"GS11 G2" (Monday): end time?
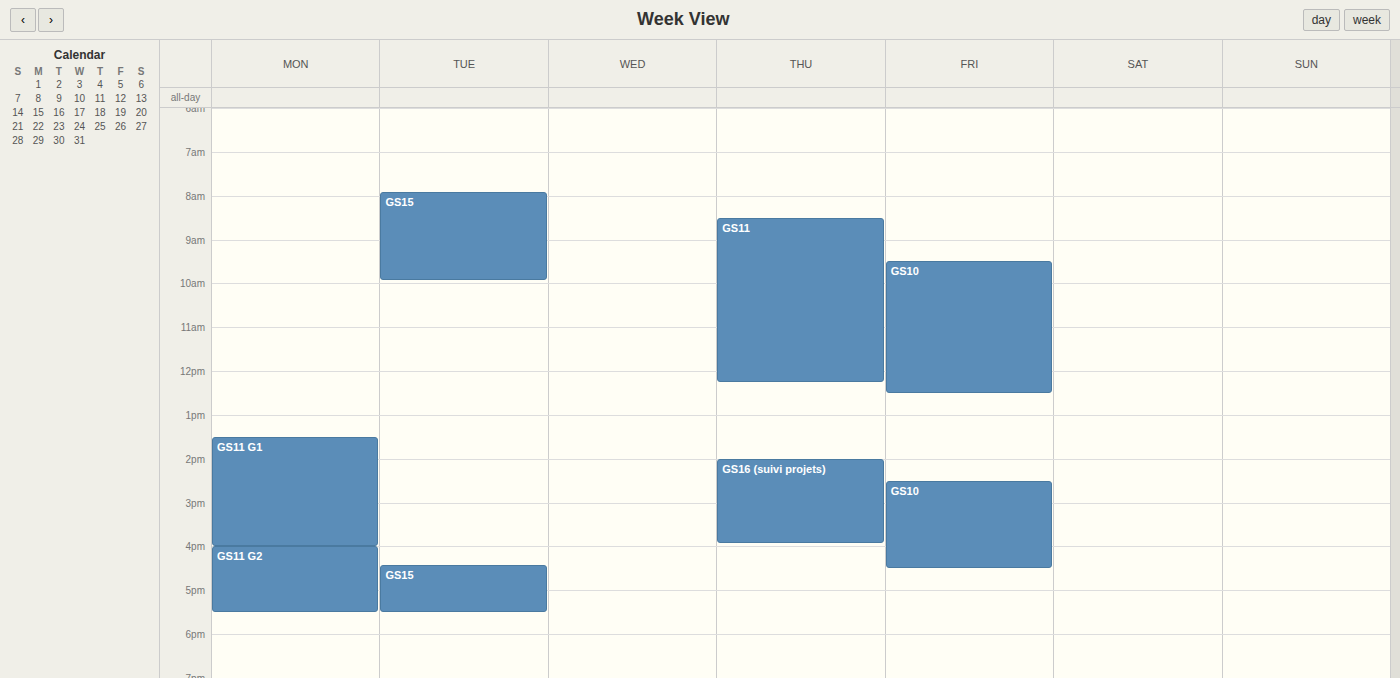
5:30 PM